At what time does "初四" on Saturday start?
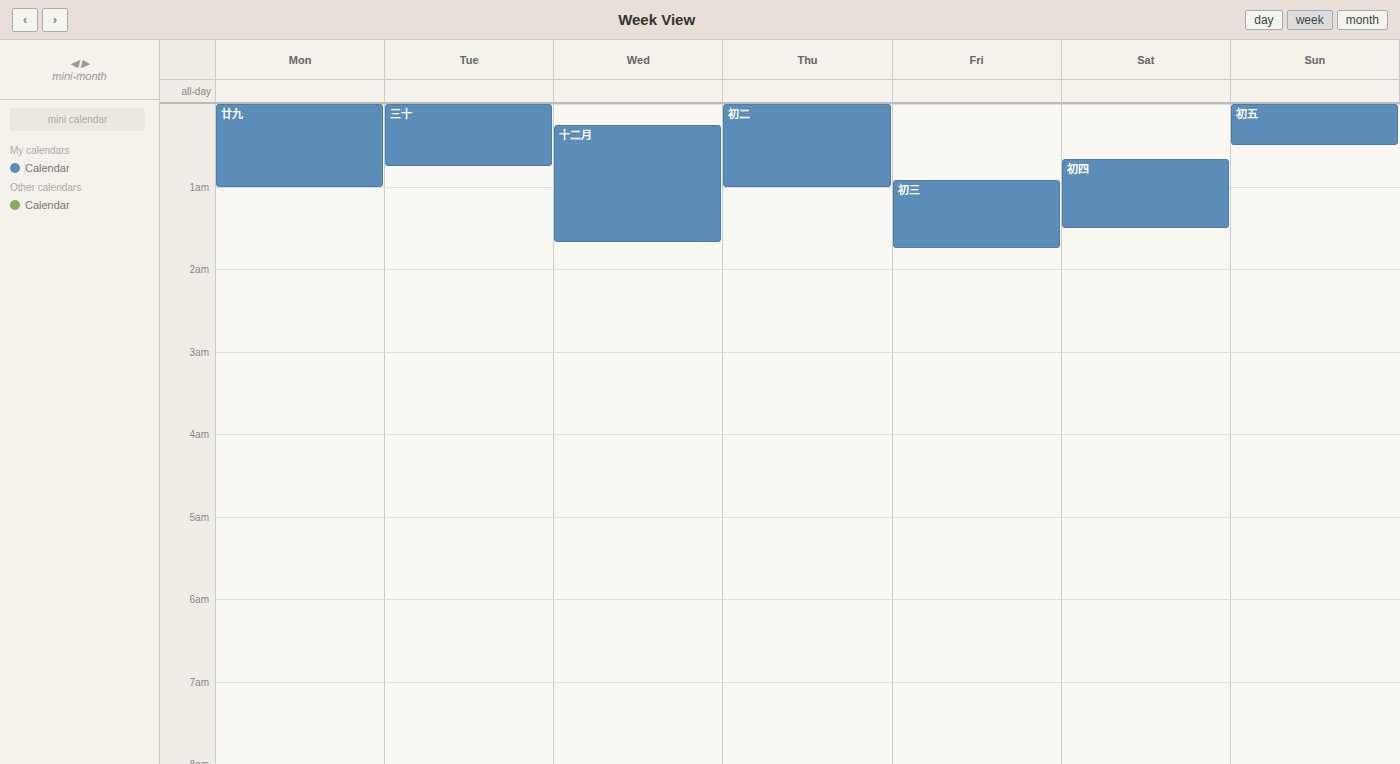
12:40 AM